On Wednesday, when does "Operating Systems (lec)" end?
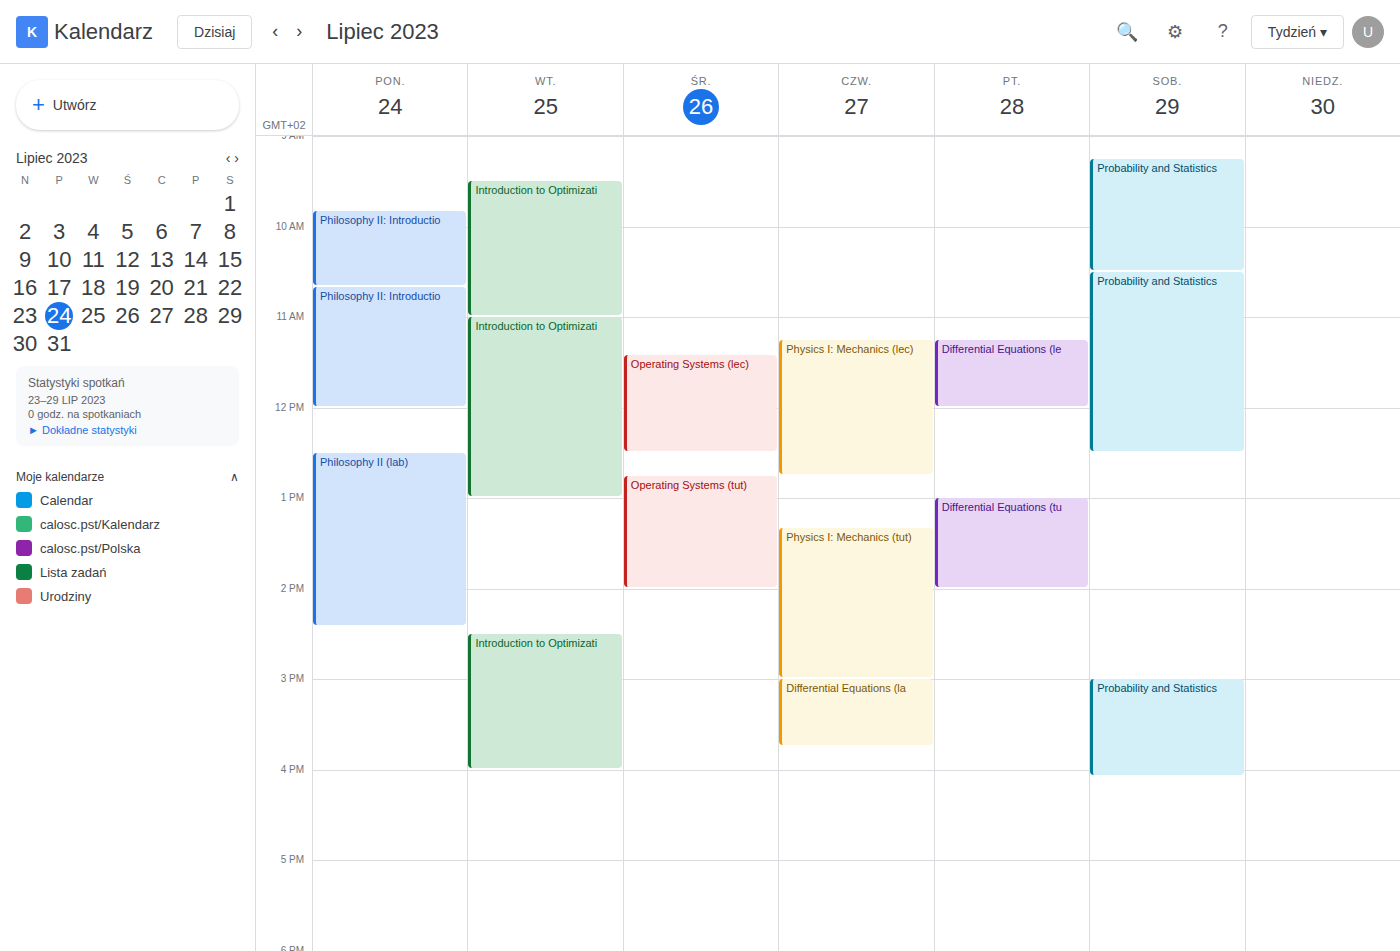
12:30 PM